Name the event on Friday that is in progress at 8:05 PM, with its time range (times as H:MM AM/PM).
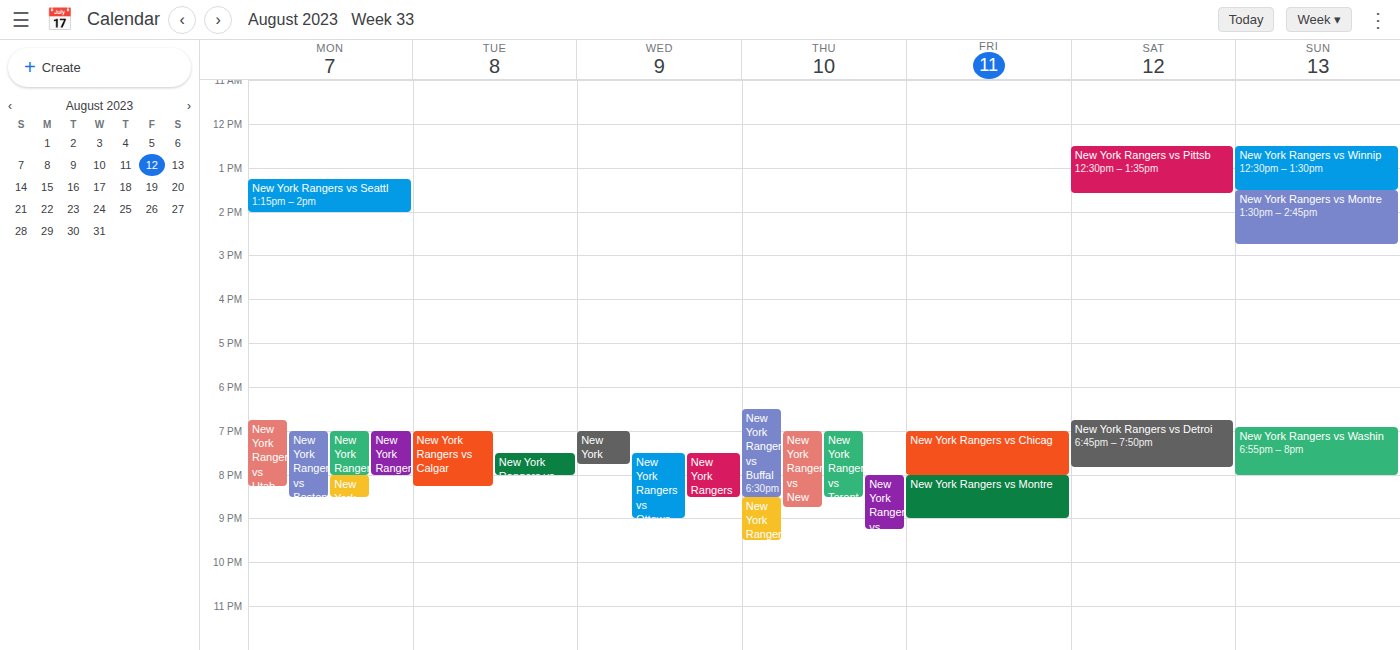
"New York Rangers vs Montre", 8:00 PM to 9:00 PM